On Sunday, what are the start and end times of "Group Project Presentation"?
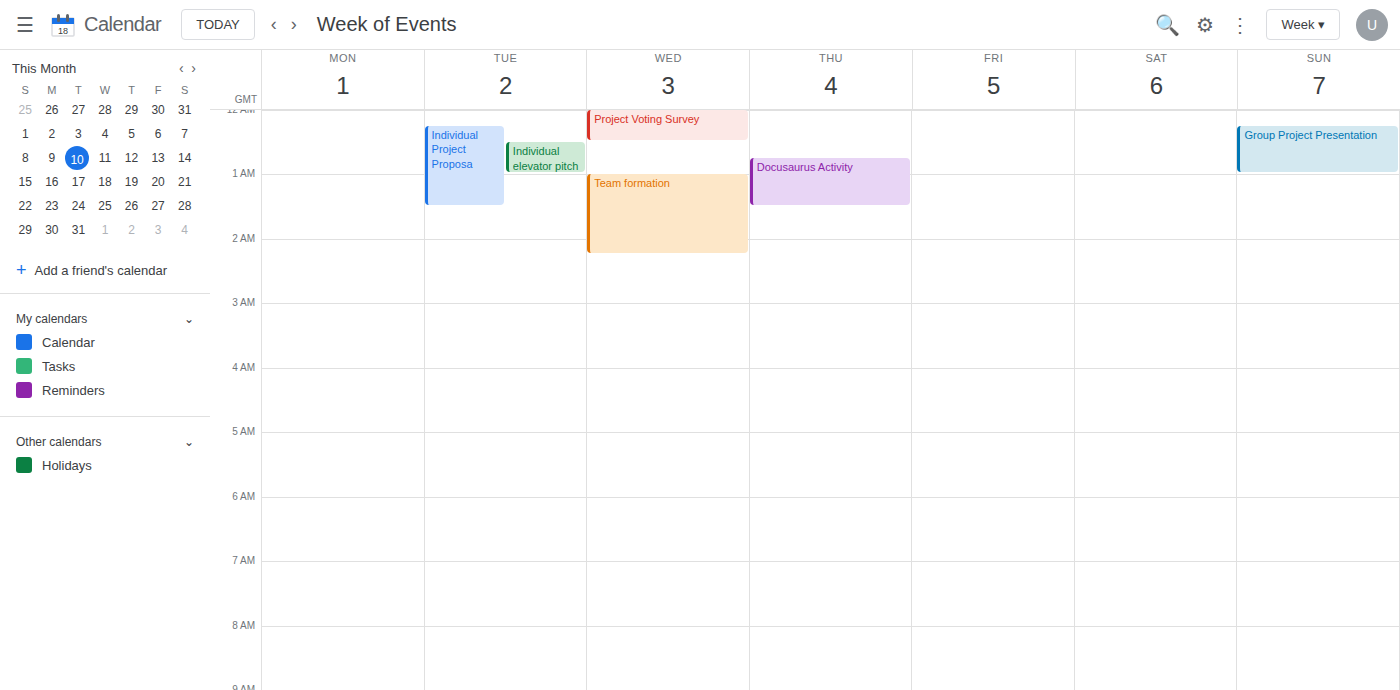
00:15 to 01:00